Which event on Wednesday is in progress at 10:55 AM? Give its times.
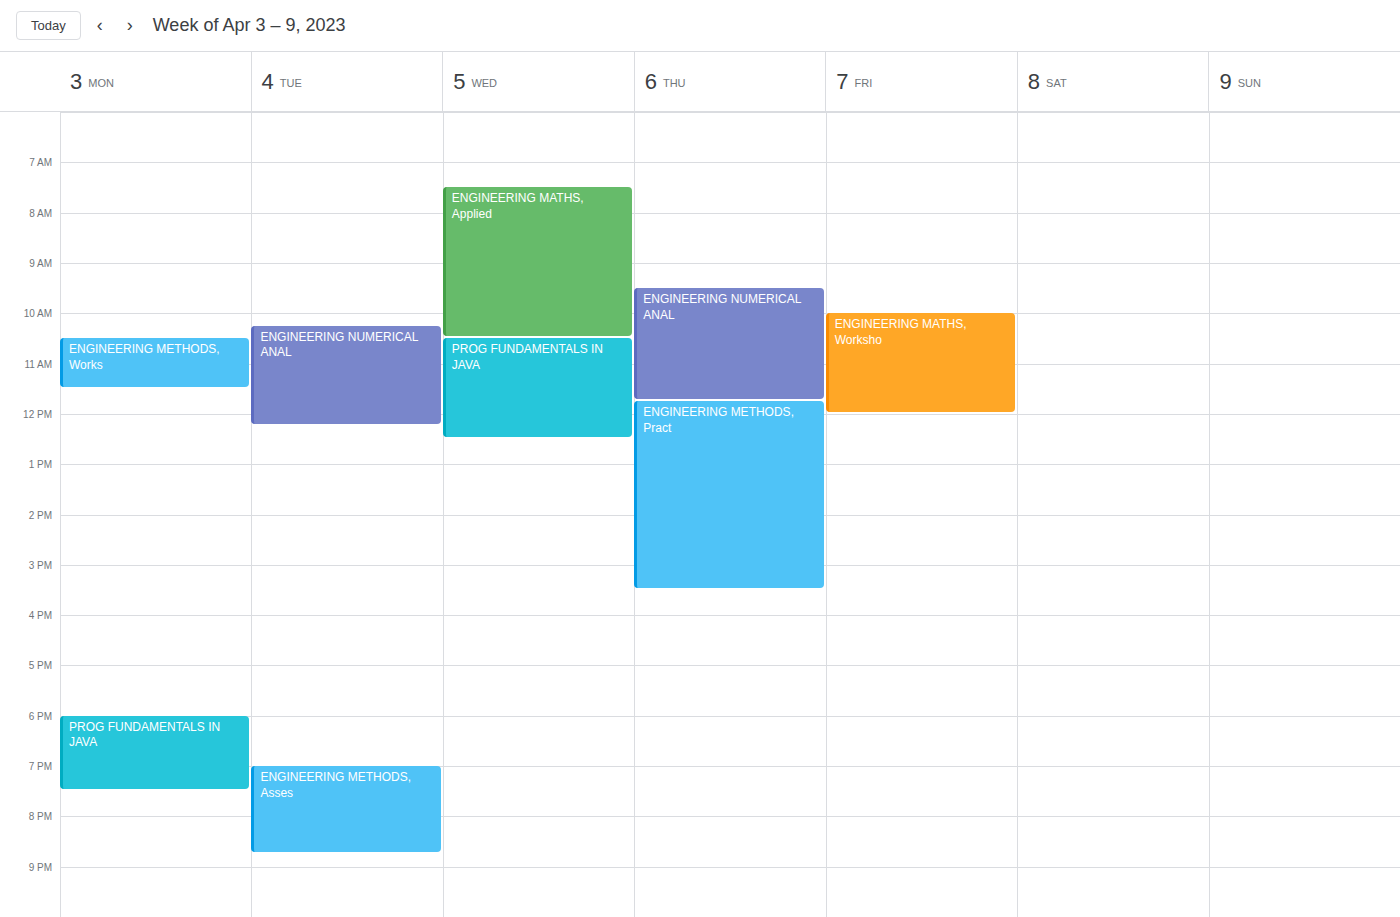
"PROG FUNDAMENTALS IN JAVA", 10:30 AM to 12:30 PM